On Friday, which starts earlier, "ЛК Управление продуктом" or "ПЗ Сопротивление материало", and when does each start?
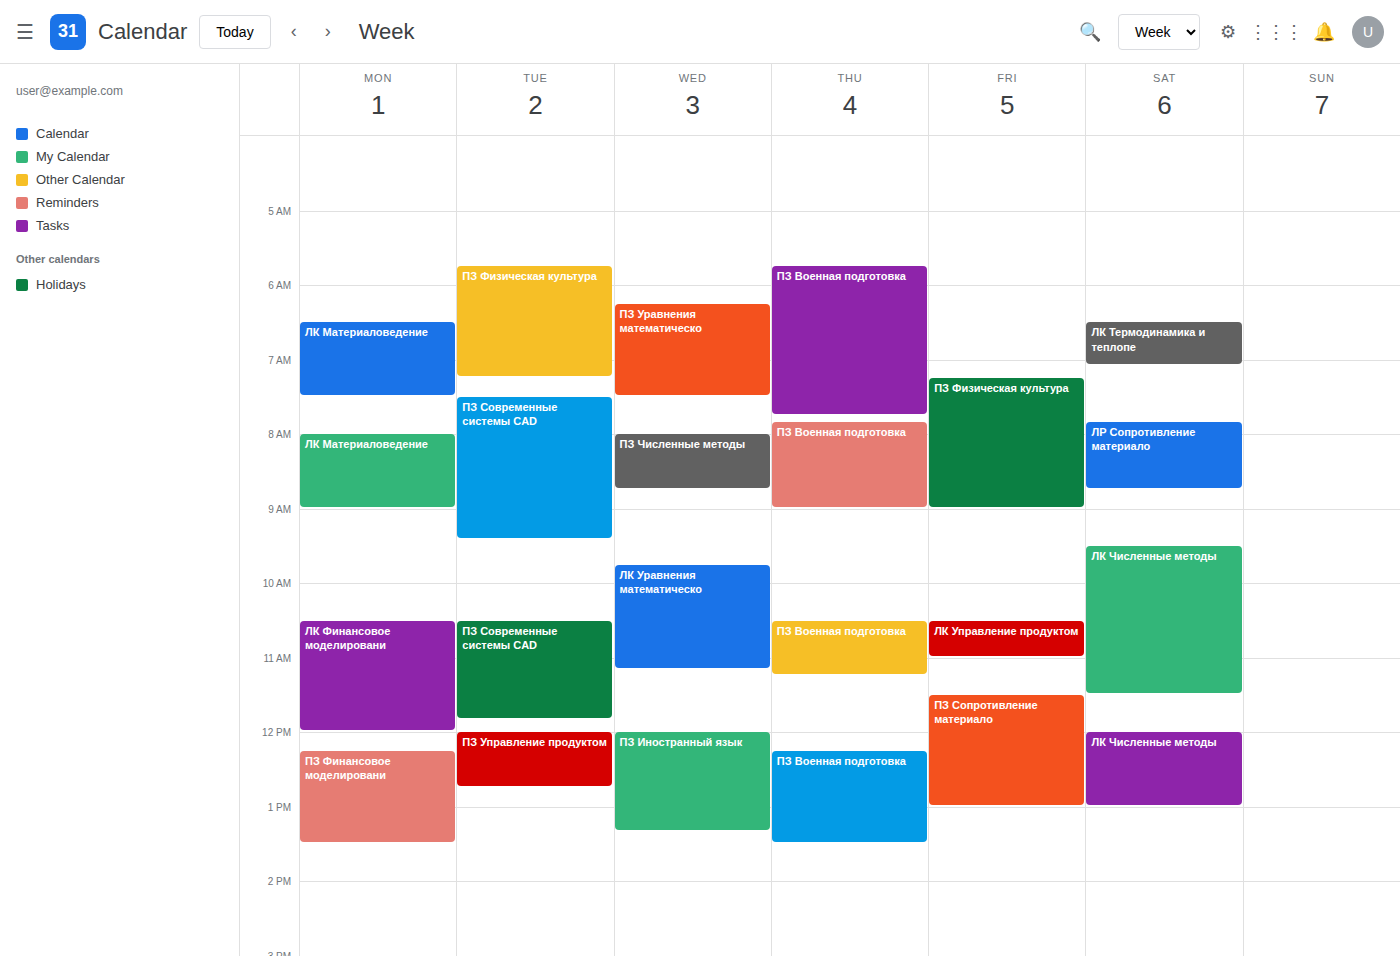
"ЛК Управление продуктом" 10:30; "ПЗ Сопротивление материало" 11:30.